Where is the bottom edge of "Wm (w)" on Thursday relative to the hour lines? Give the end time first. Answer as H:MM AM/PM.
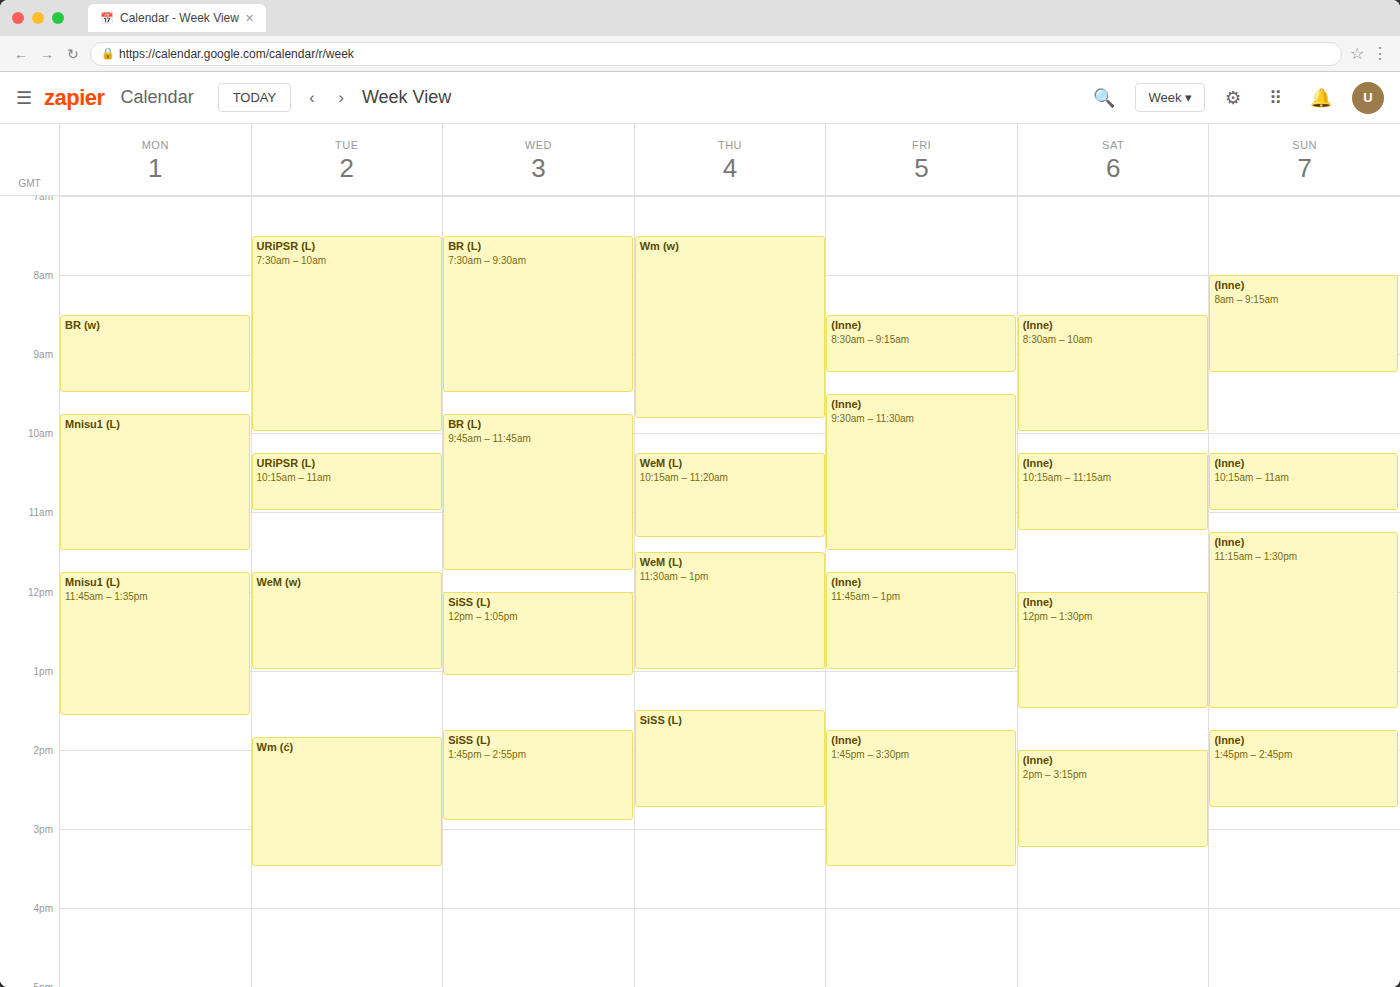
9:50 AM -- neither: 50 minutes below the 9 AM line and 10 minutes above the 10 AM line.